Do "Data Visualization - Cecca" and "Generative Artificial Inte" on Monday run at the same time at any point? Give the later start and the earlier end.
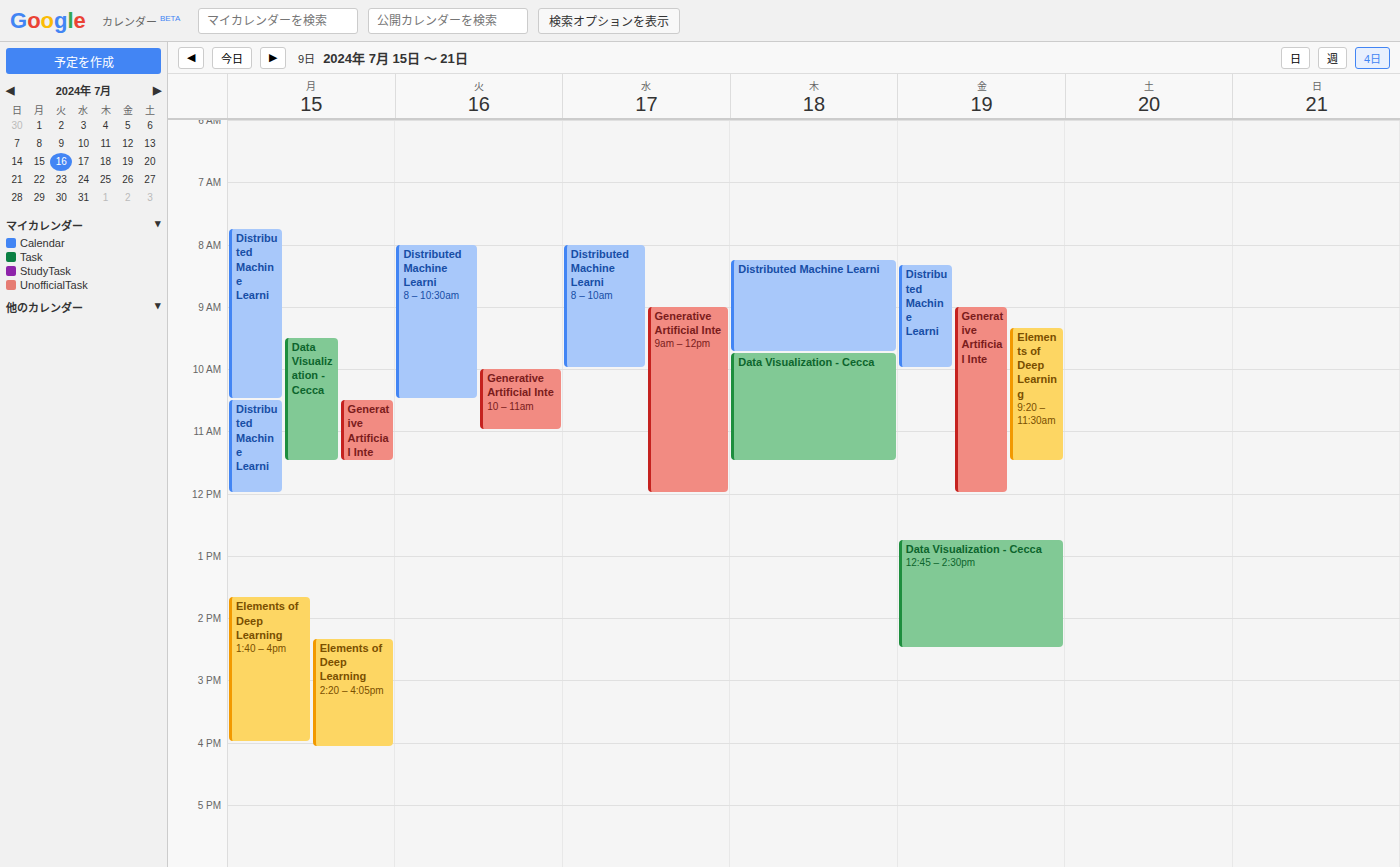
"Generative Artificial Inte" starts at 10:30 AM, before "Data Visualization - Cecca" ends at 11:30 AM -- they overlap.